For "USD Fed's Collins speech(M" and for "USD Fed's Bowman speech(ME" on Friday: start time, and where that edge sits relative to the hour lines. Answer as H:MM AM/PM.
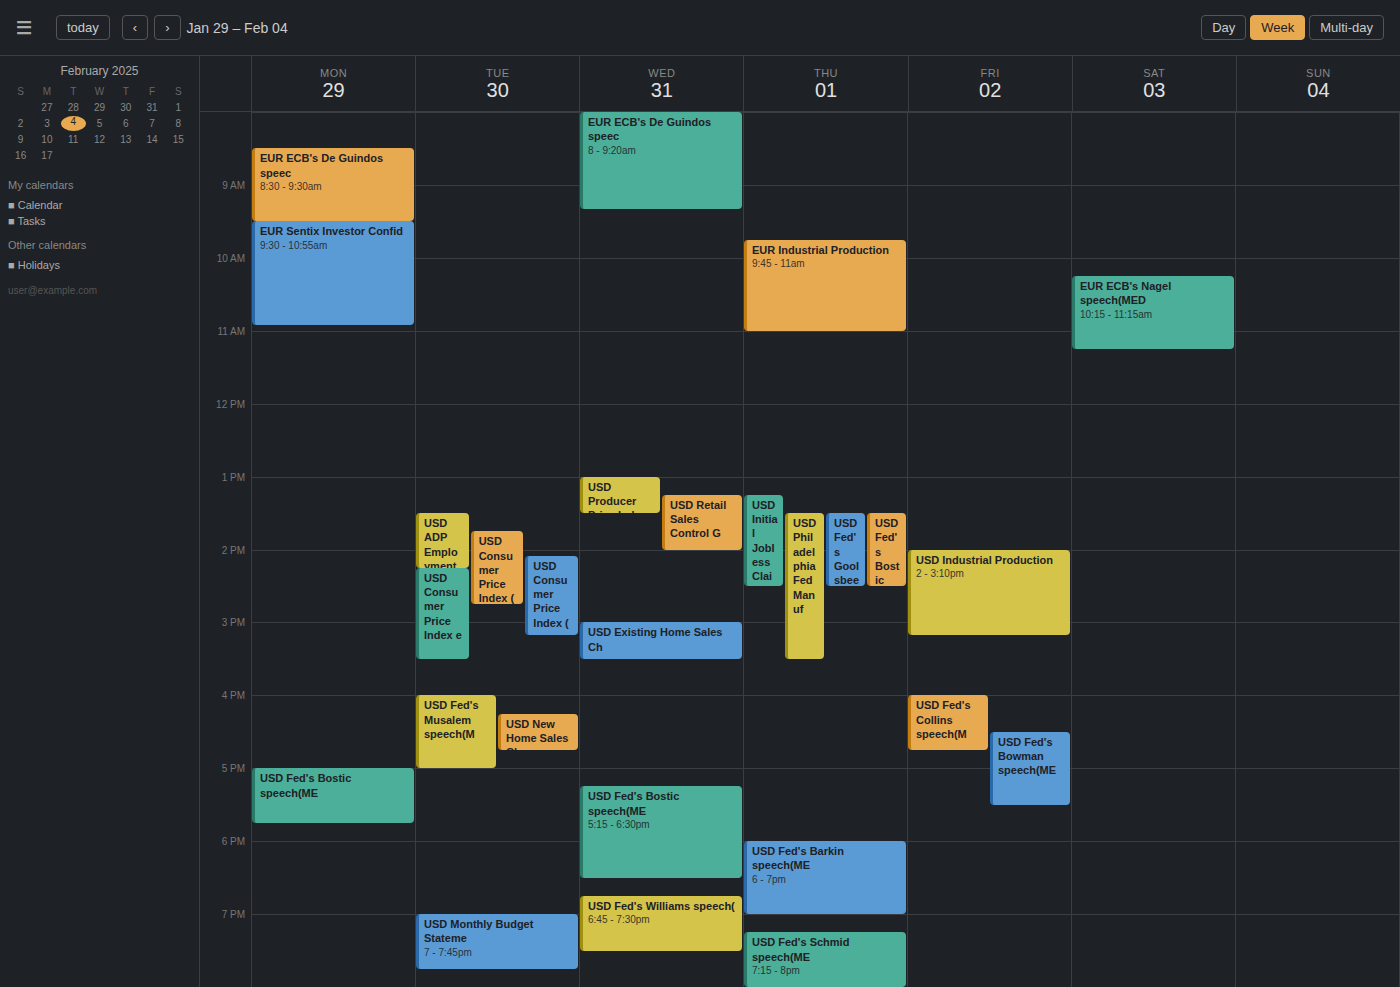
"USD Fed's Collins speech(M": 4:00 PM, exactly on the 4 PM line. "USD Fed's Bowman speech(ME": 4:30 PM, halfway between the 4 PM and 5 PM lines.